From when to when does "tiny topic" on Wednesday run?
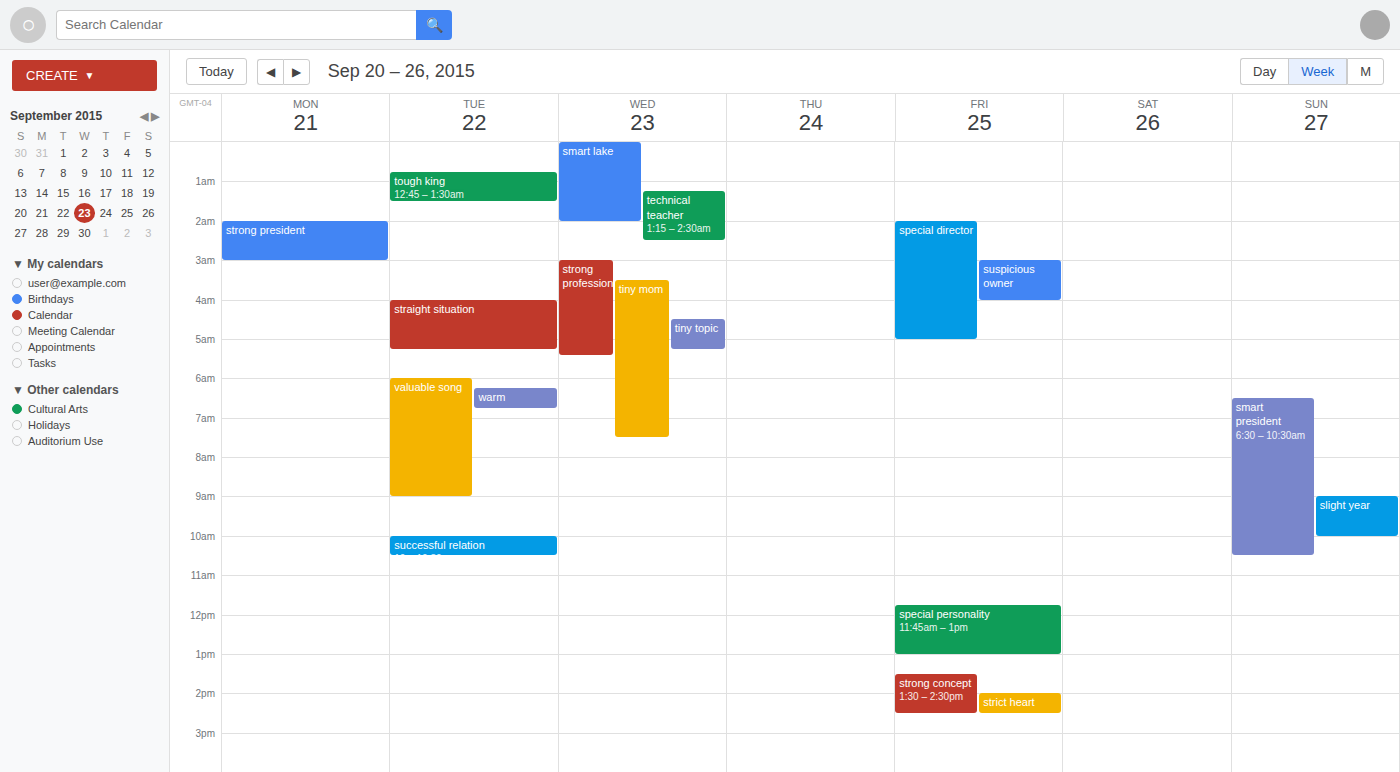
4:30 AM to 5:15 AM